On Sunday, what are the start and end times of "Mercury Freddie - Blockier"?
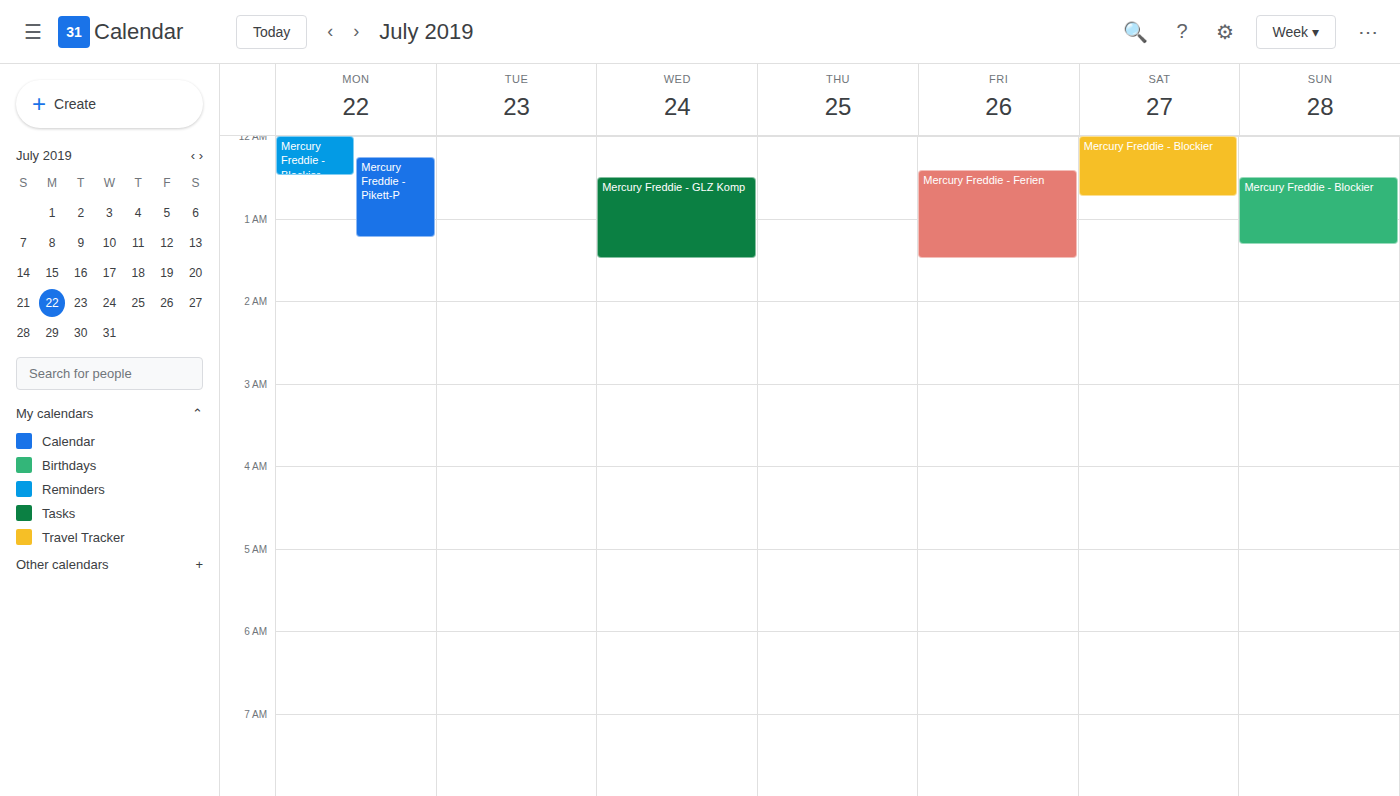
00:30 to 01:20